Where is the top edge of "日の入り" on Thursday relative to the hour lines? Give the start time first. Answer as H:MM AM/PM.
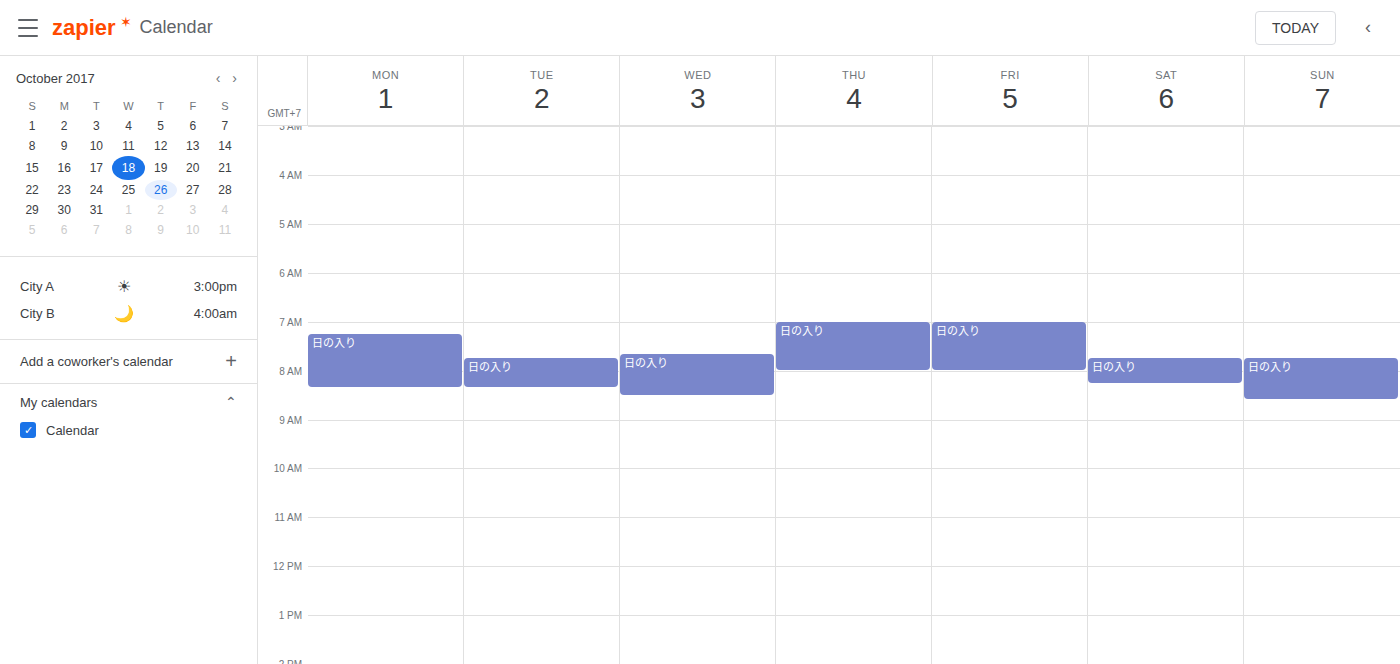
7:00 AM -- exactly on the 7 AM line.